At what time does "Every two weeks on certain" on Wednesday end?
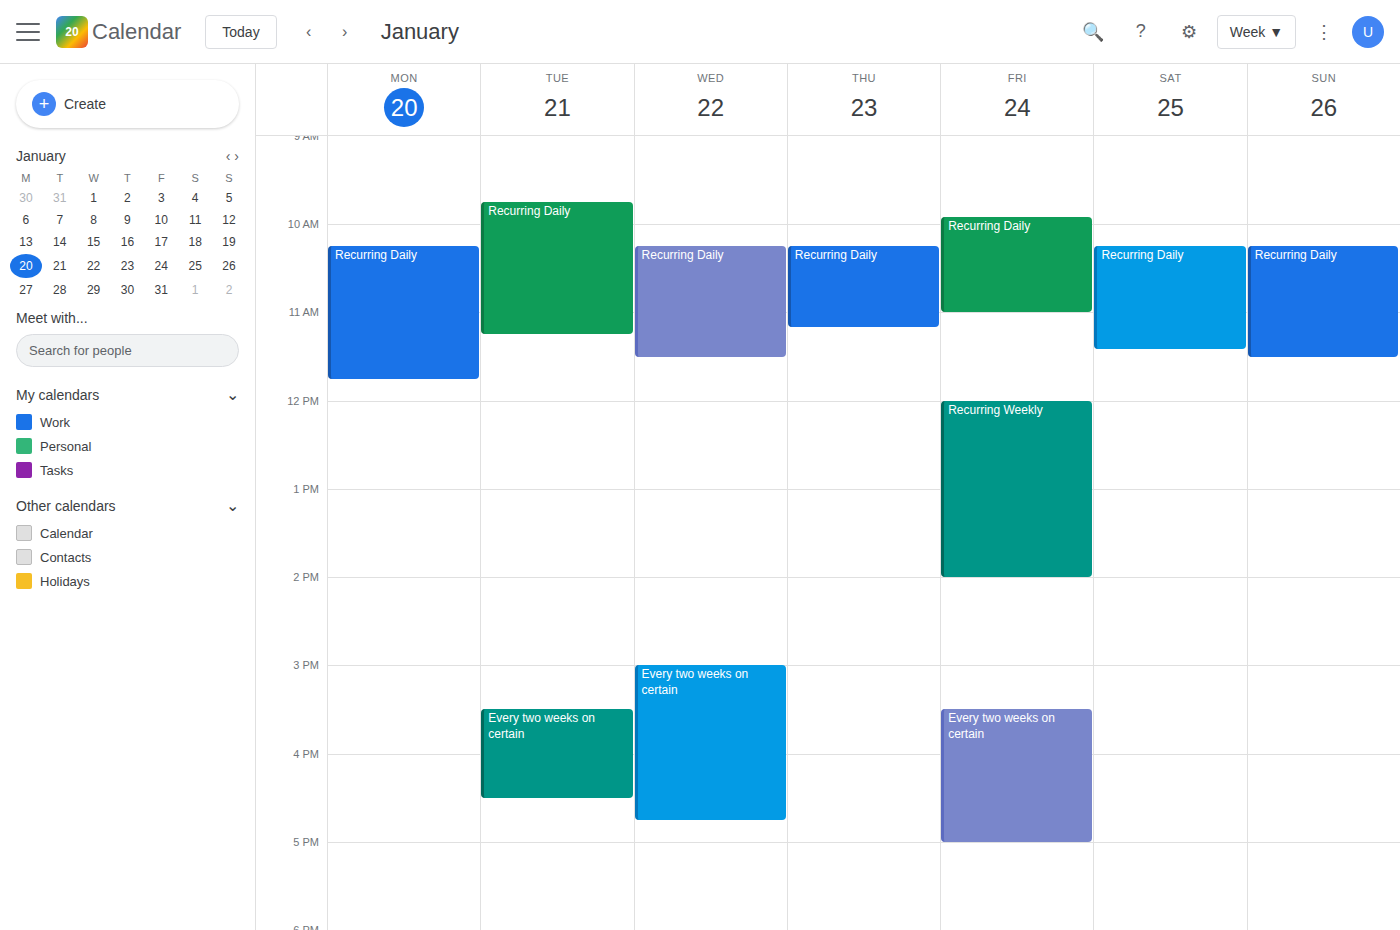
4:45 PM